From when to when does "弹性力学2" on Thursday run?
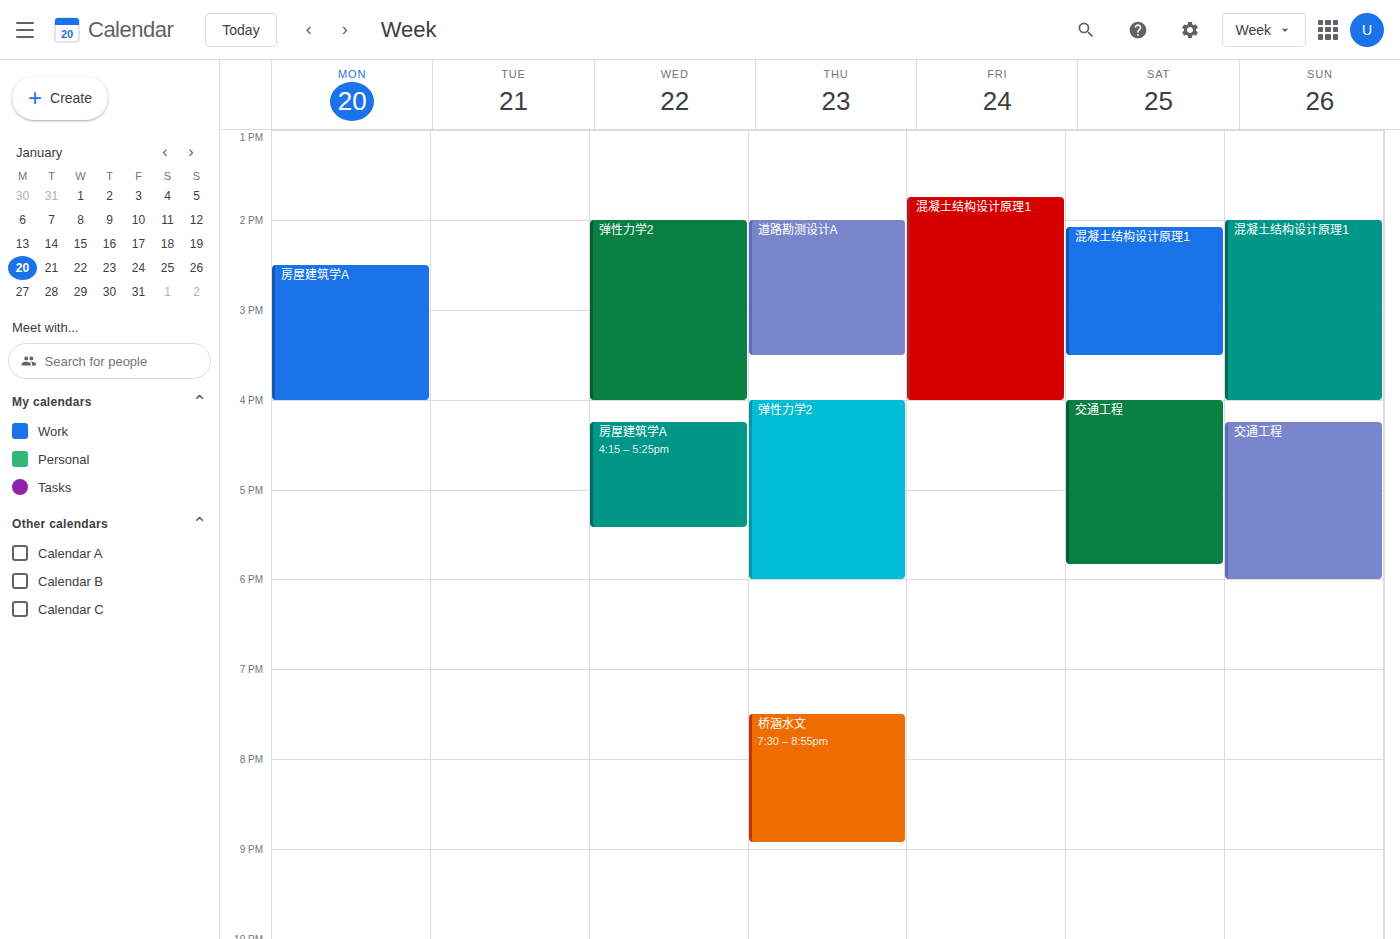
16:00 to 18:00